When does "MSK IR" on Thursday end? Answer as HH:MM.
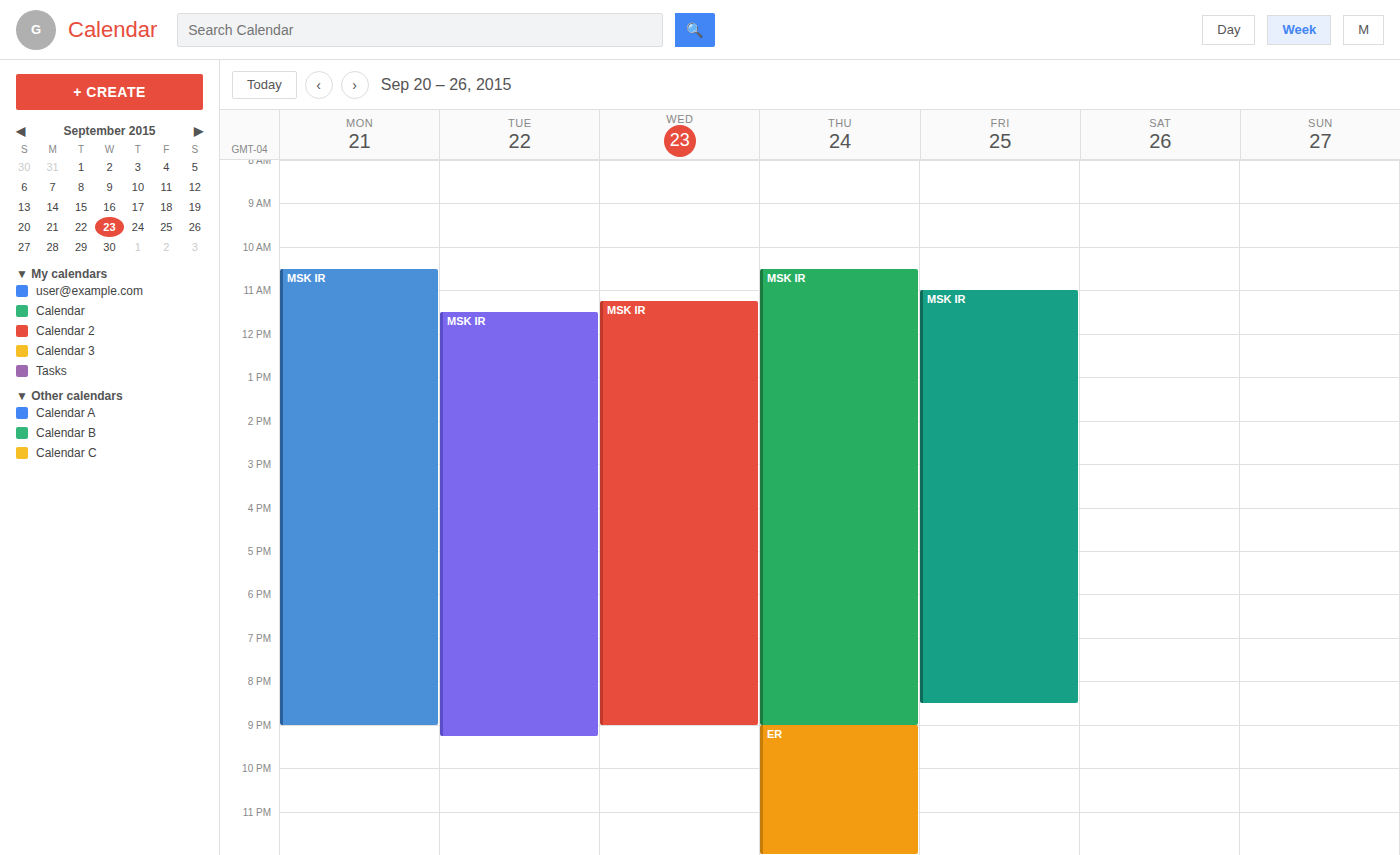
21:00